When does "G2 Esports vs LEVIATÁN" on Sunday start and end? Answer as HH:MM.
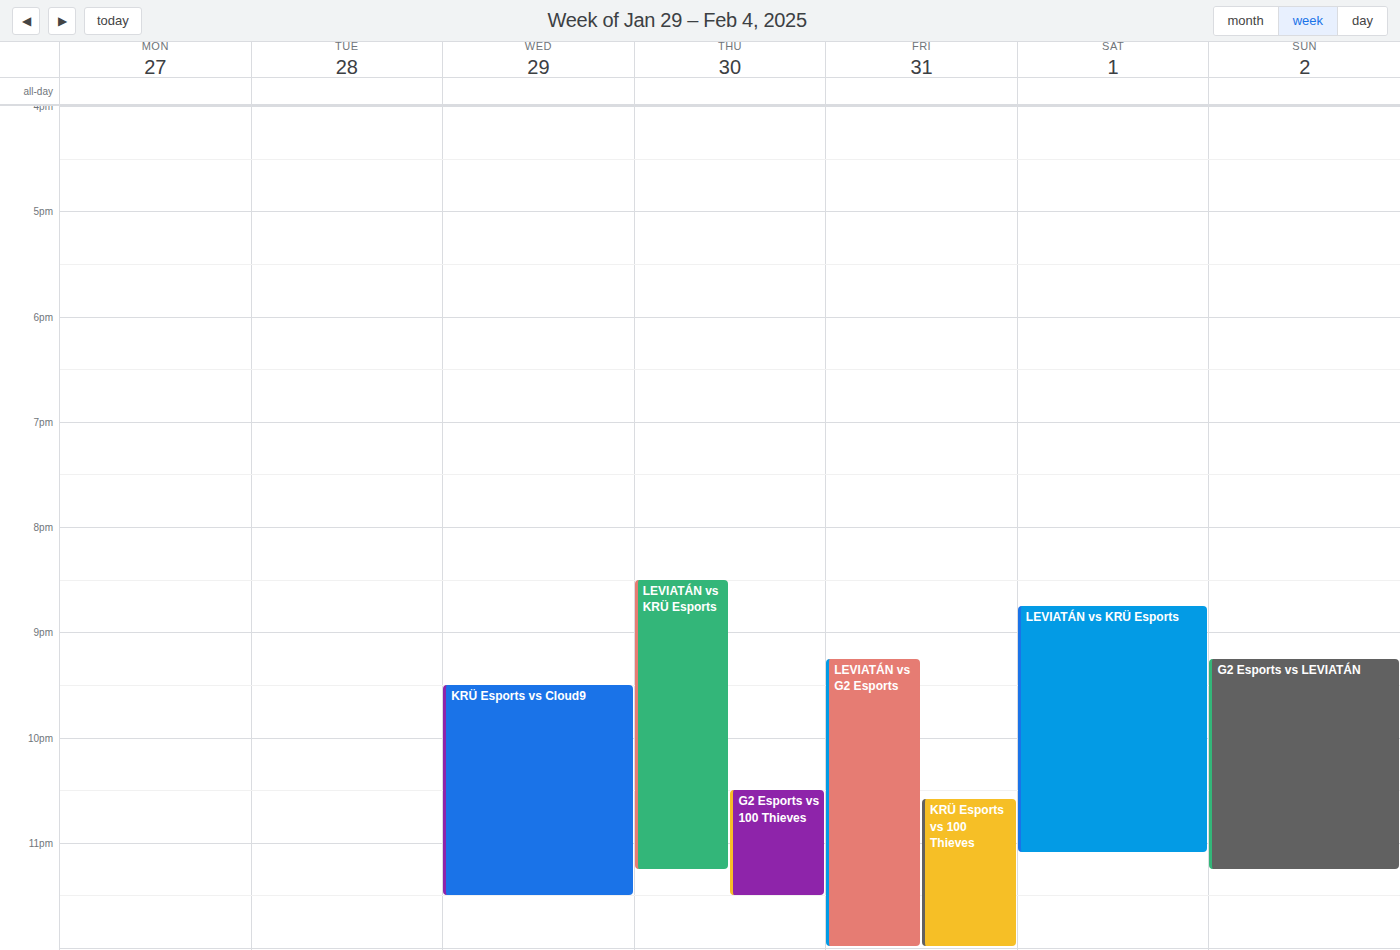
21:15 to 23:15